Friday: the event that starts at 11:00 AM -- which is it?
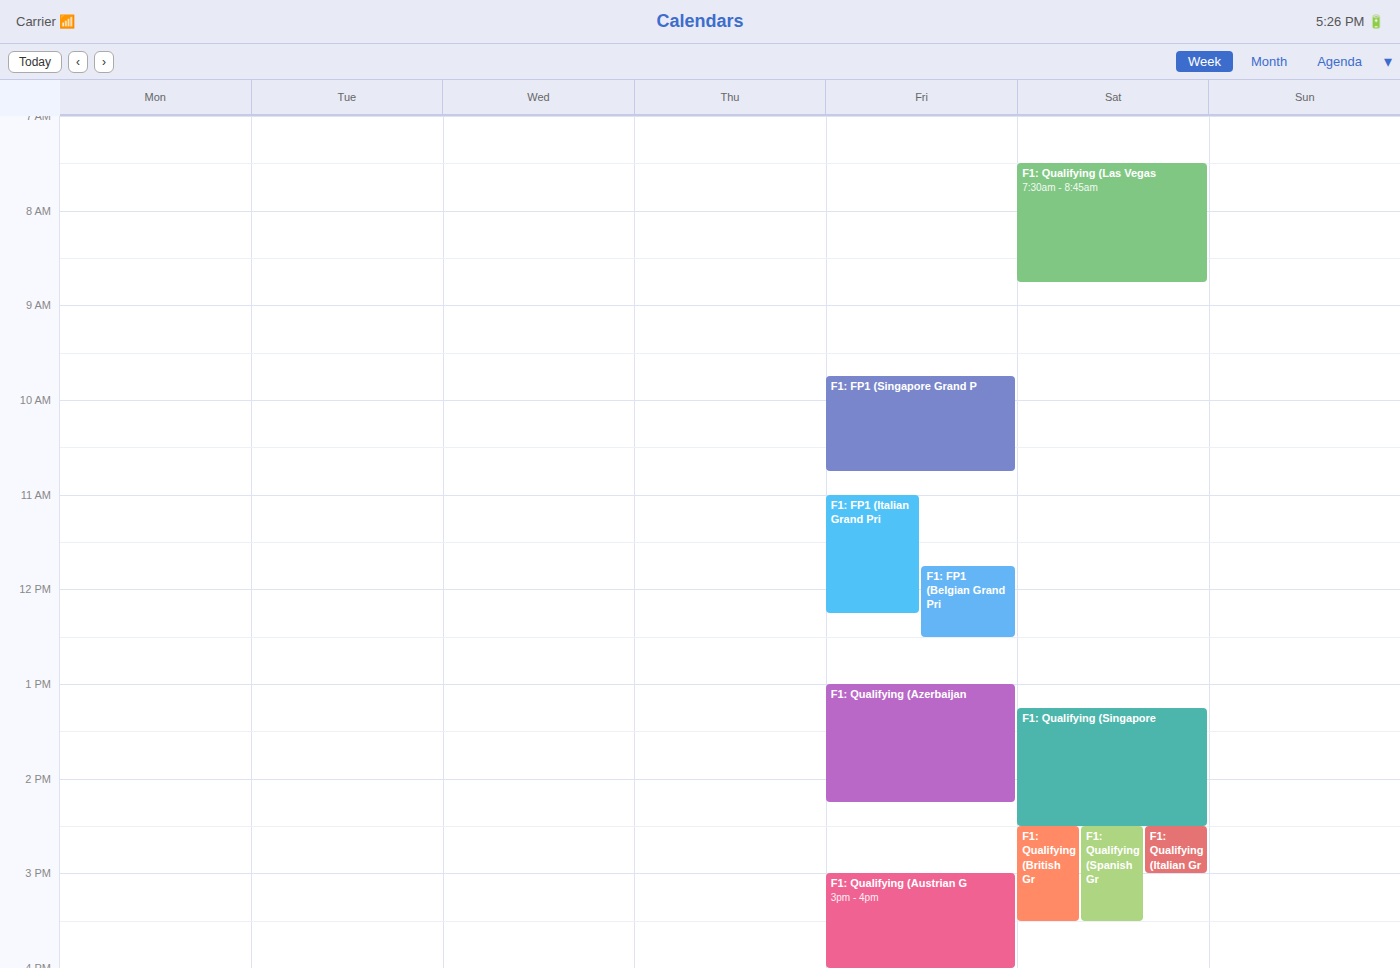
"F1: FP1 (Italian Grand Pri"